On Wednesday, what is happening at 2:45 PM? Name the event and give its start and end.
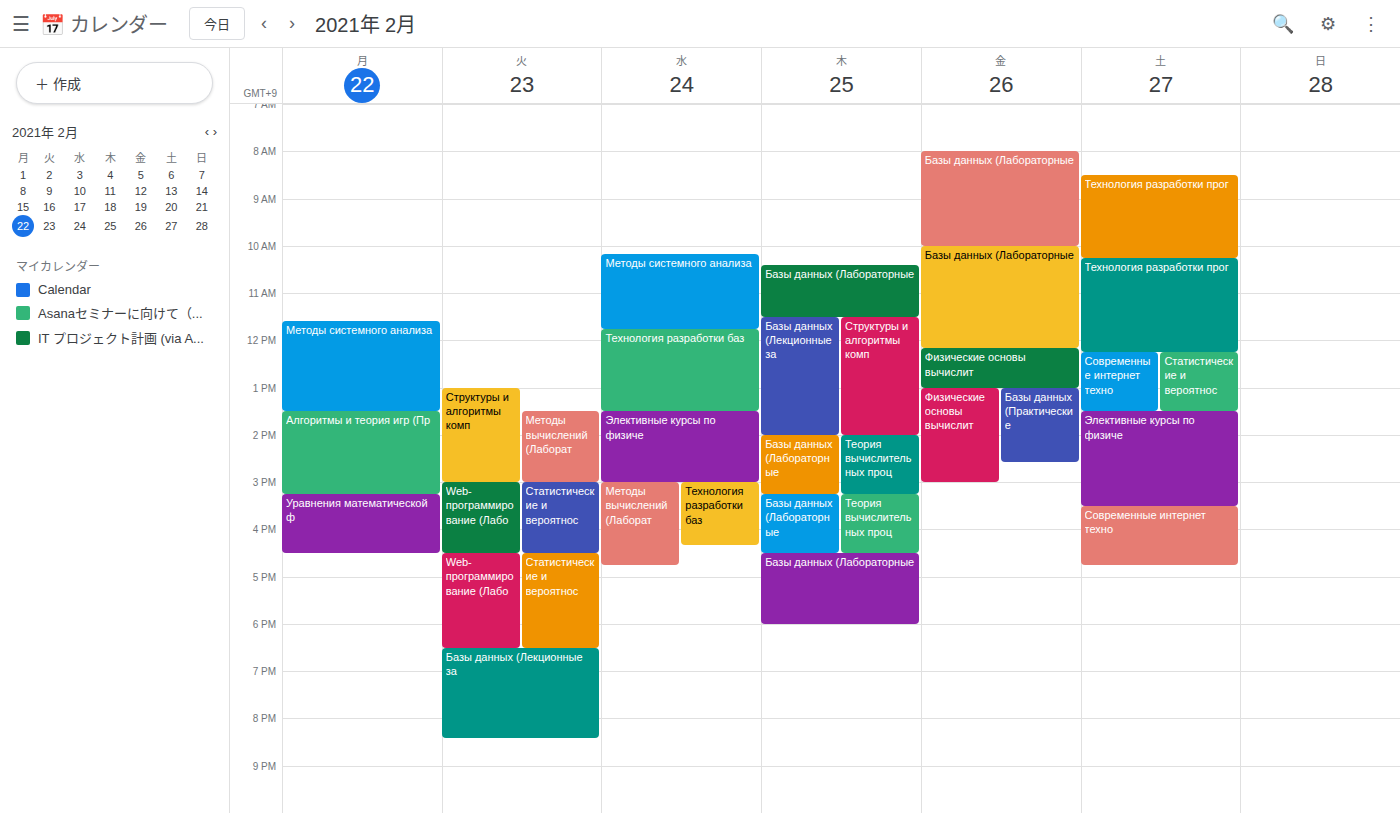
"Элективные курсы по физиче", 1:30 PM to 3:00 PM